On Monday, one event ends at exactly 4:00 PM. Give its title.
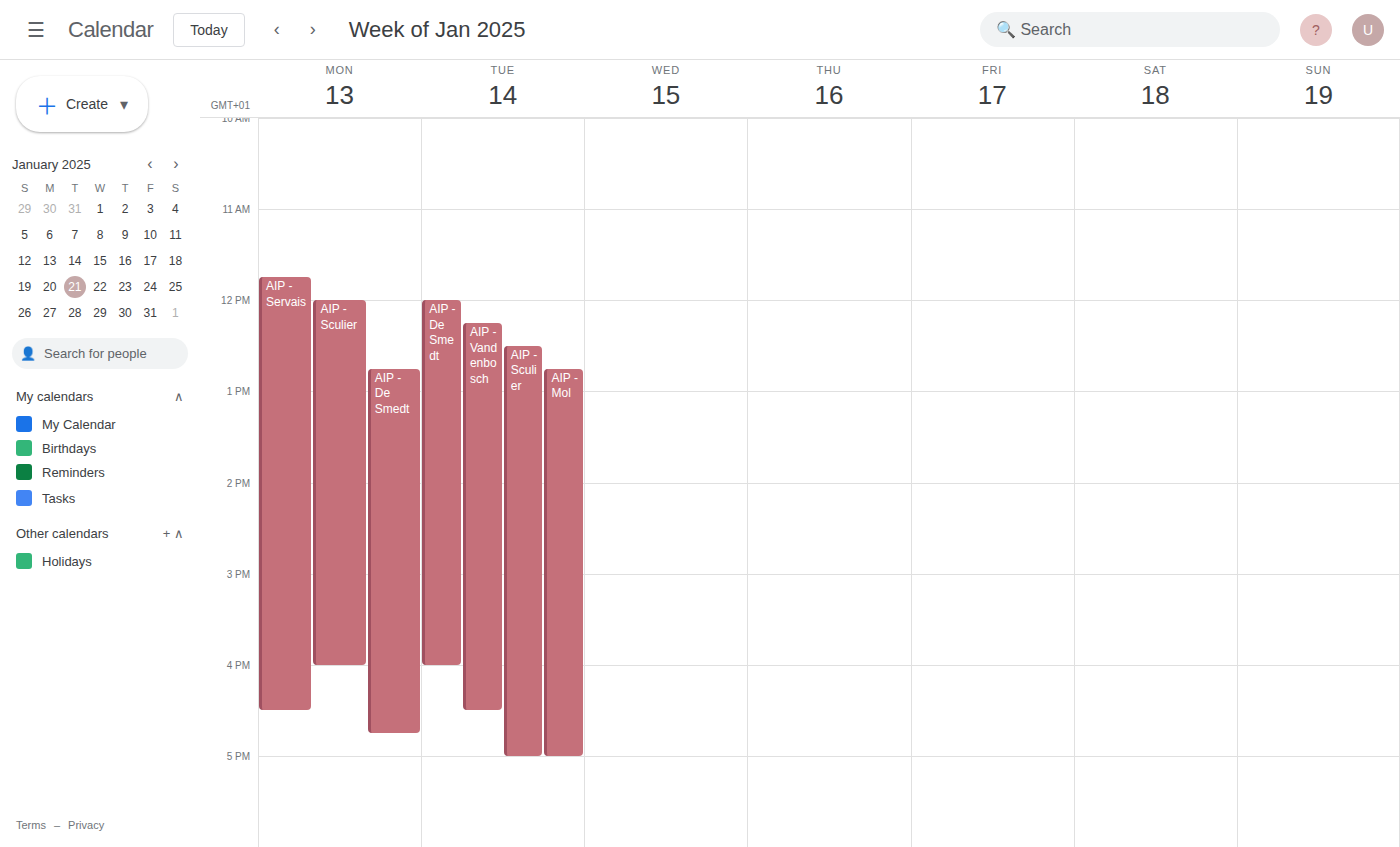
"AIP - Sculier"